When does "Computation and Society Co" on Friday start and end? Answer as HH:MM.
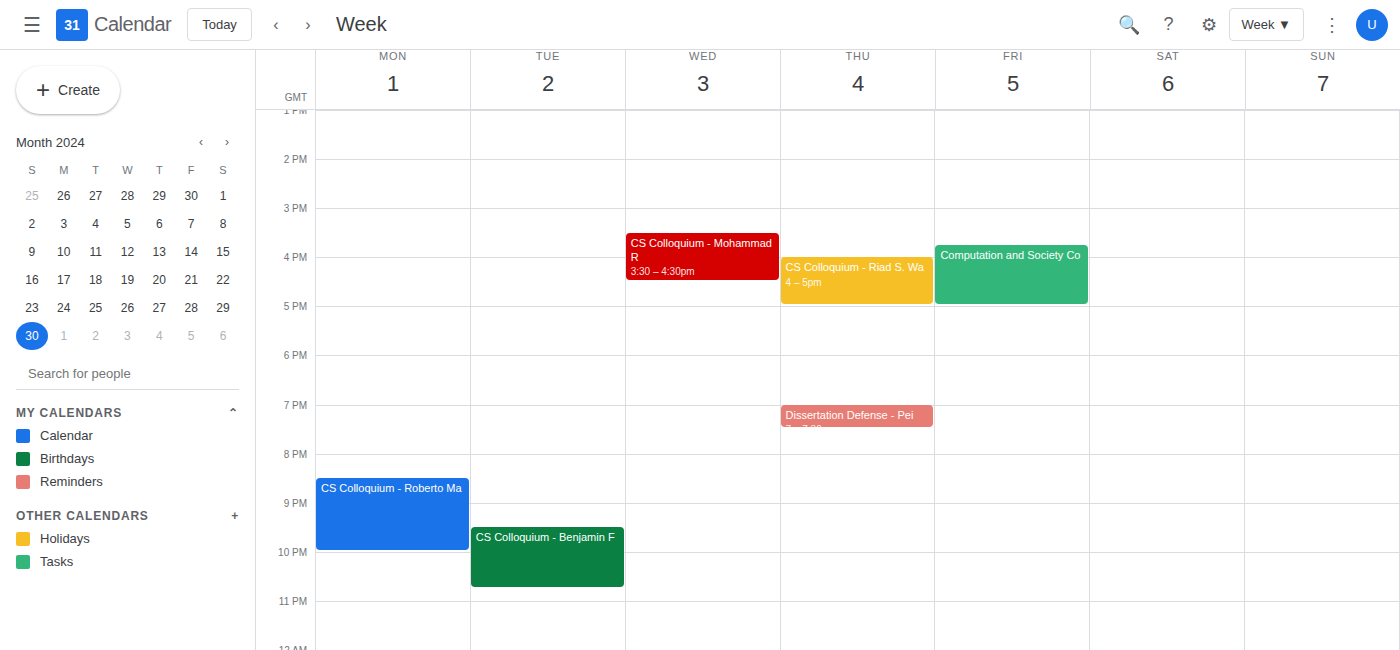
15:45 to 17:00